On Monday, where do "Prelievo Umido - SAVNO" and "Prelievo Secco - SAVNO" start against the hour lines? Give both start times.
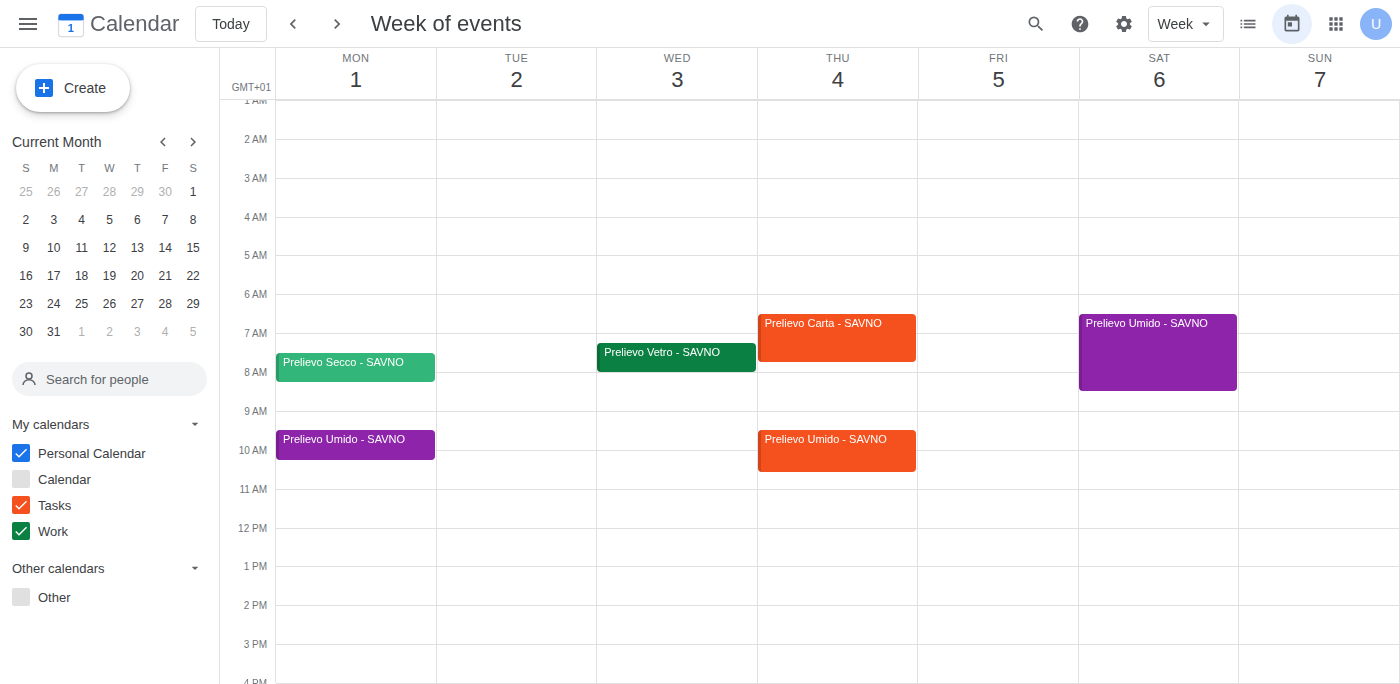
"Prelievo Umido - SAVNO": 9:30 AM, halfway between the 9 AM and 10 AM lines. "Prelievo Secco - SAVNO": 7:30 AM, halfway between the 7 AM and 8 AM lines.